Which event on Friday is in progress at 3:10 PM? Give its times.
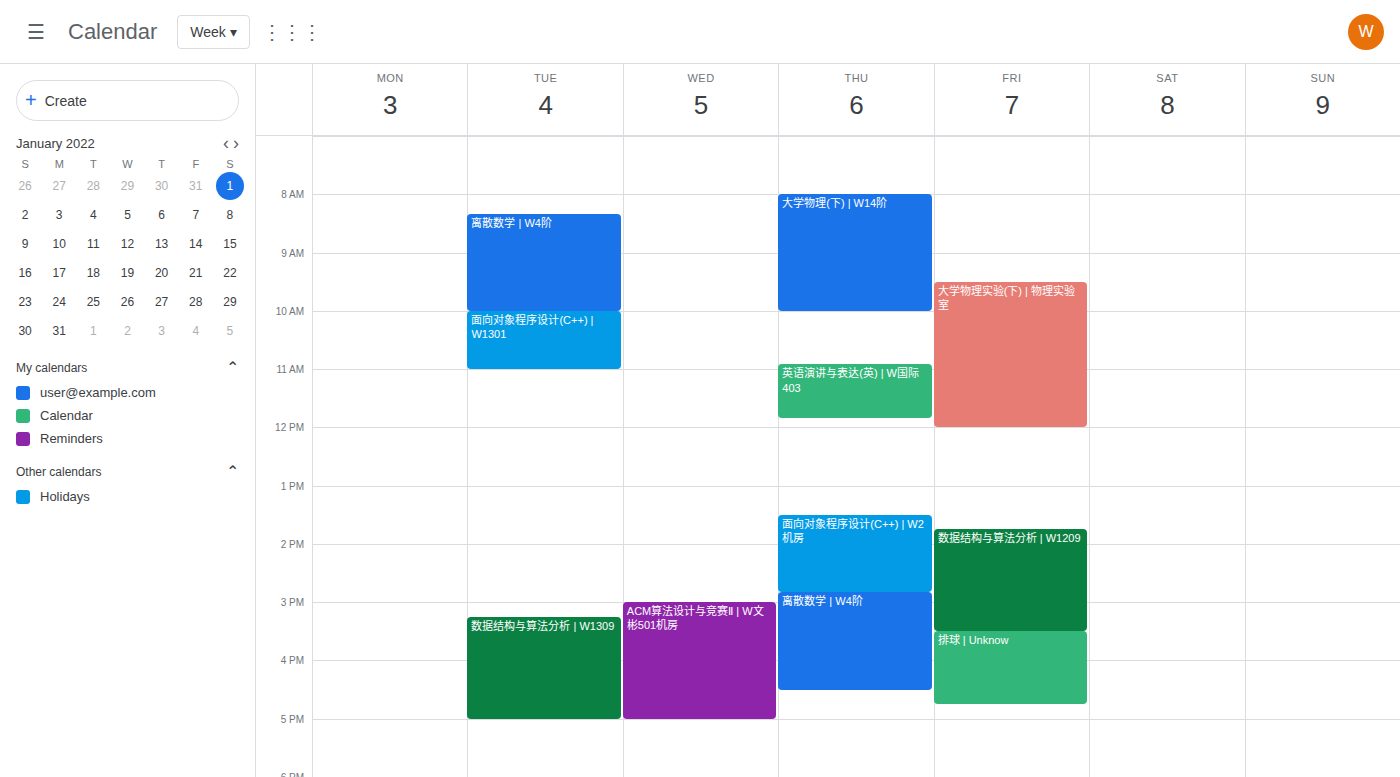
"数据结构与算法分析 | W1209", 1:45 PM to 3:30 PM